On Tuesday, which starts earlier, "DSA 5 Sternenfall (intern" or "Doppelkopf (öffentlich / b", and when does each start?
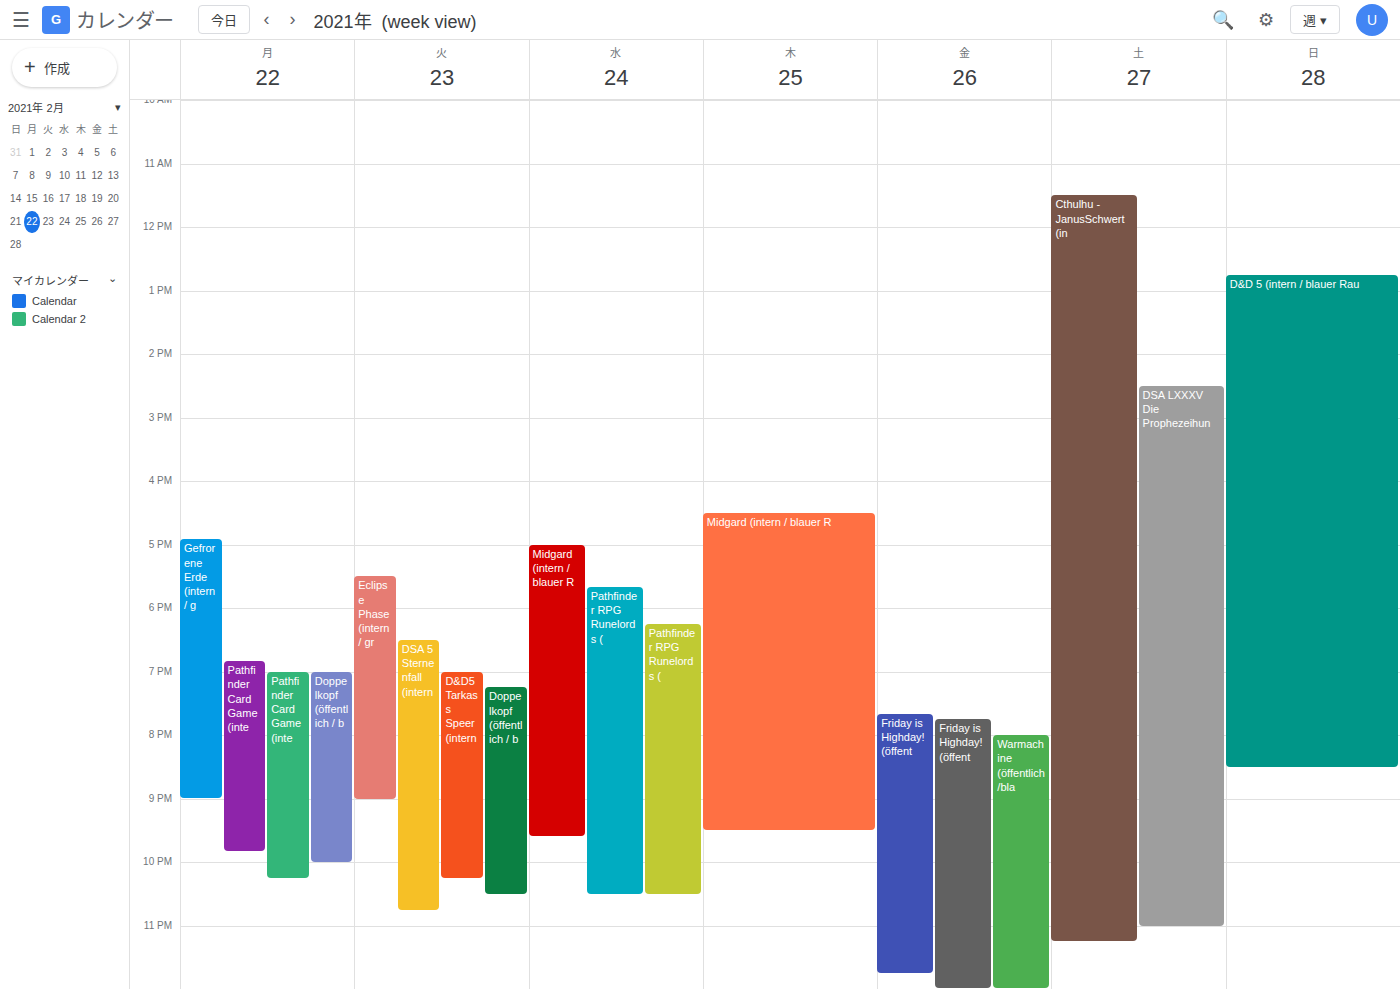
"DSA 5 Sternenfall (intern" 6:30 PM; "Doppelkopf (öffentlich / b" 7:15 PM.